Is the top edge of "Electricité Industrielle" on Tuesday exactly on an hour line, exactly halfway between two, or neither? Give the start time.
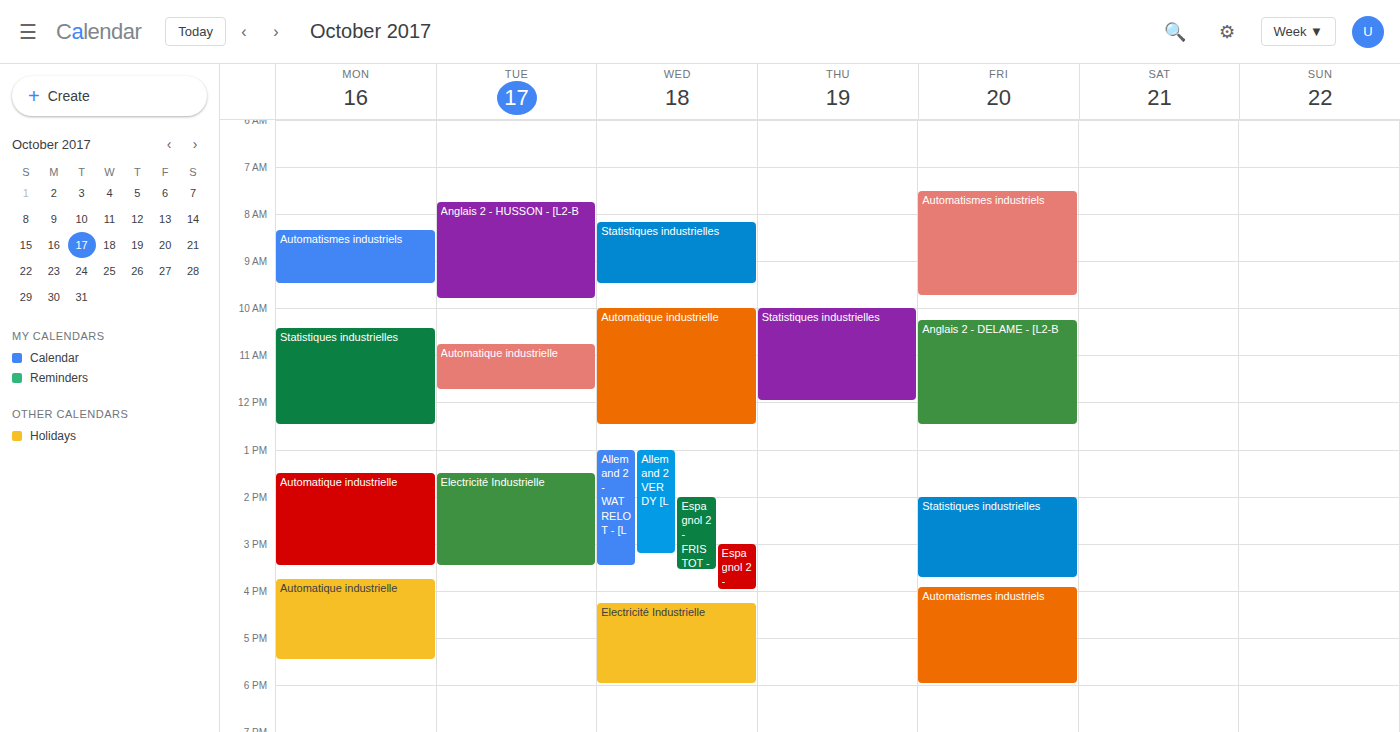
1:30 PM -- halfway between the 1 PM and 2 PM lines.